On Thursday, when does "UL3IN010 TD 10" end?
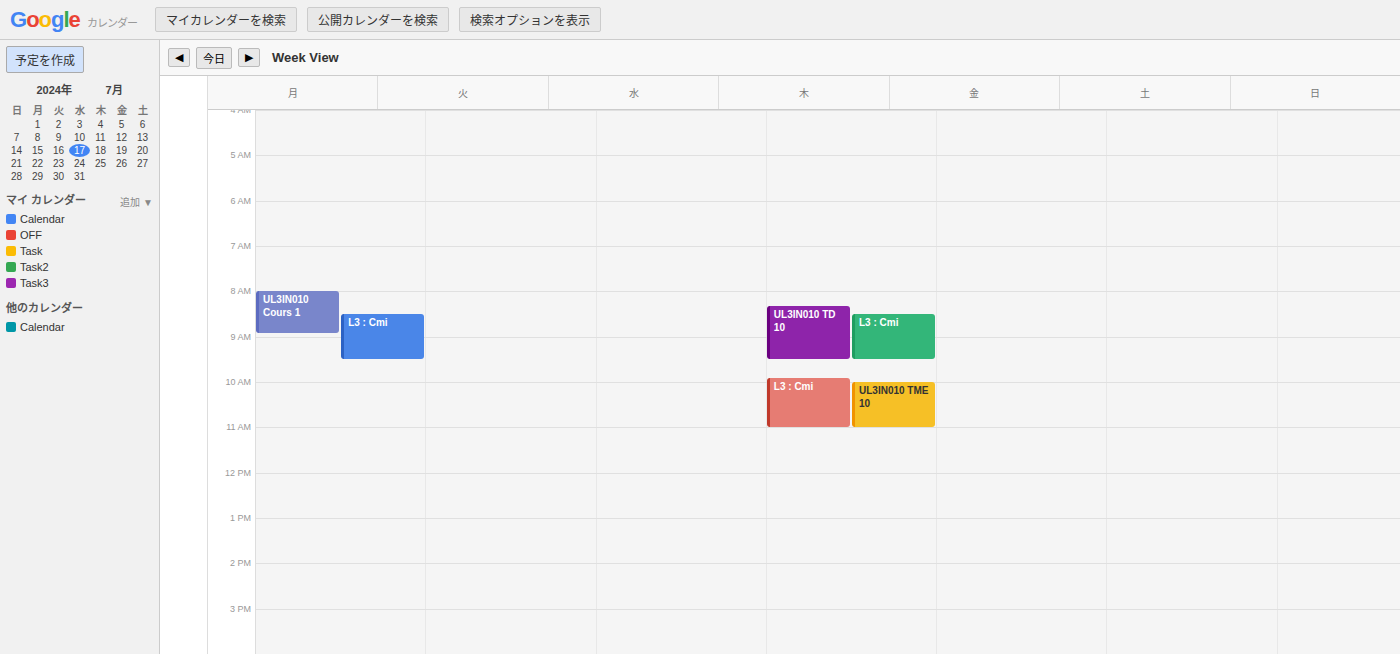
9:30 AM